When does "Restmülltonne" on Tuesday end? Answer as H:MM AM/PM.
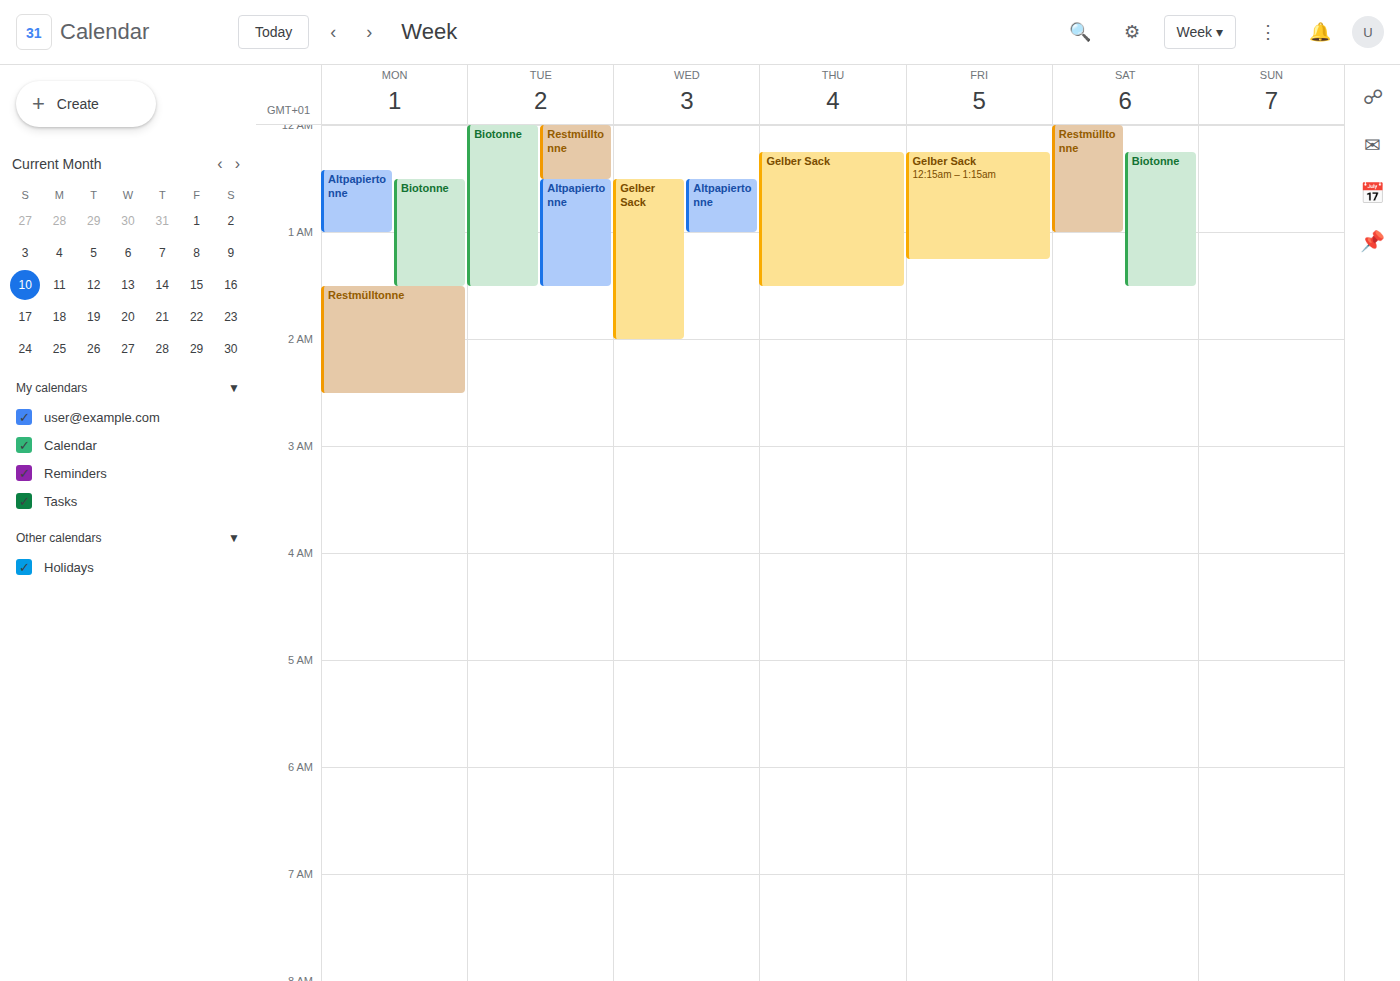
12:30 AM